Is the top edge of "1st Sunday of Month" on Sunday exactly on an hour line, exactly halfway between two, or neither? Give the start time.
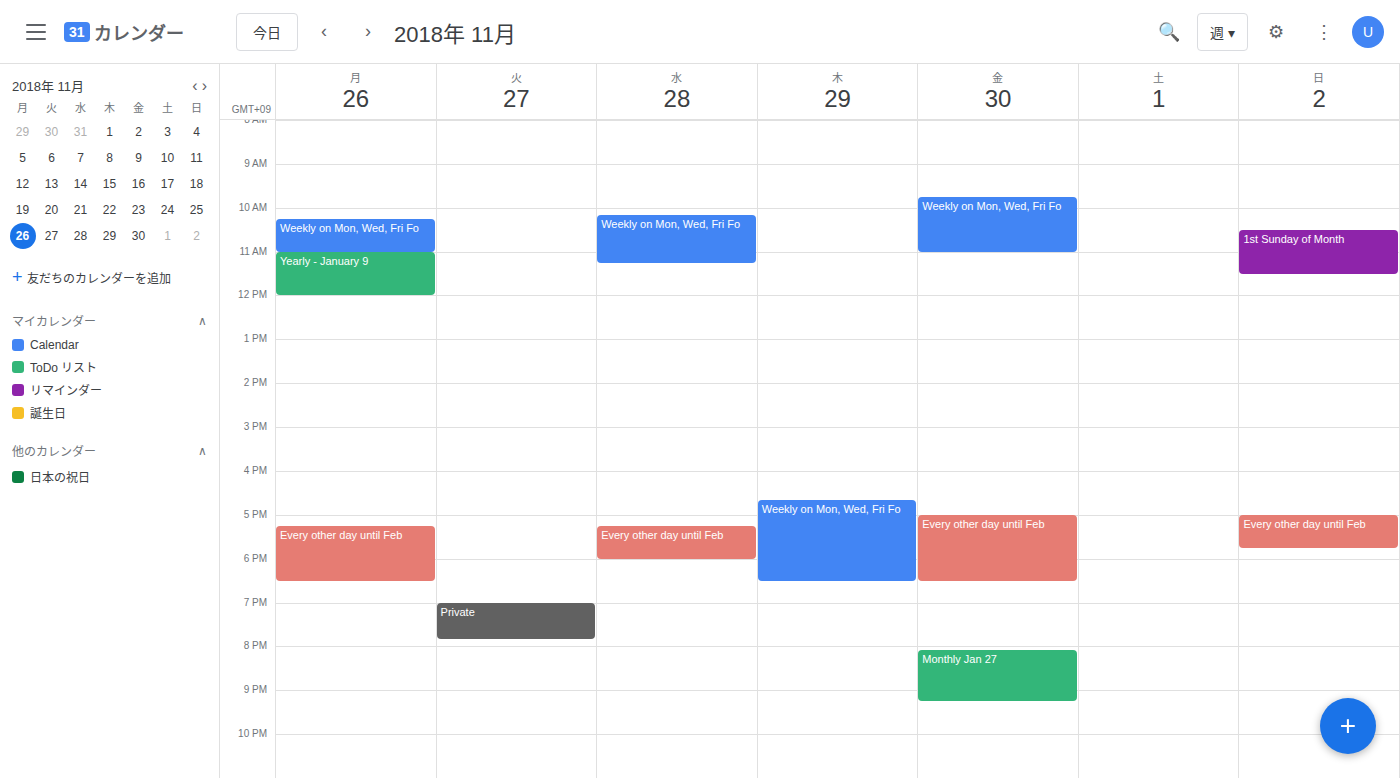
10:30 AM -- halfway between the 10 AM and 11 AM lines.